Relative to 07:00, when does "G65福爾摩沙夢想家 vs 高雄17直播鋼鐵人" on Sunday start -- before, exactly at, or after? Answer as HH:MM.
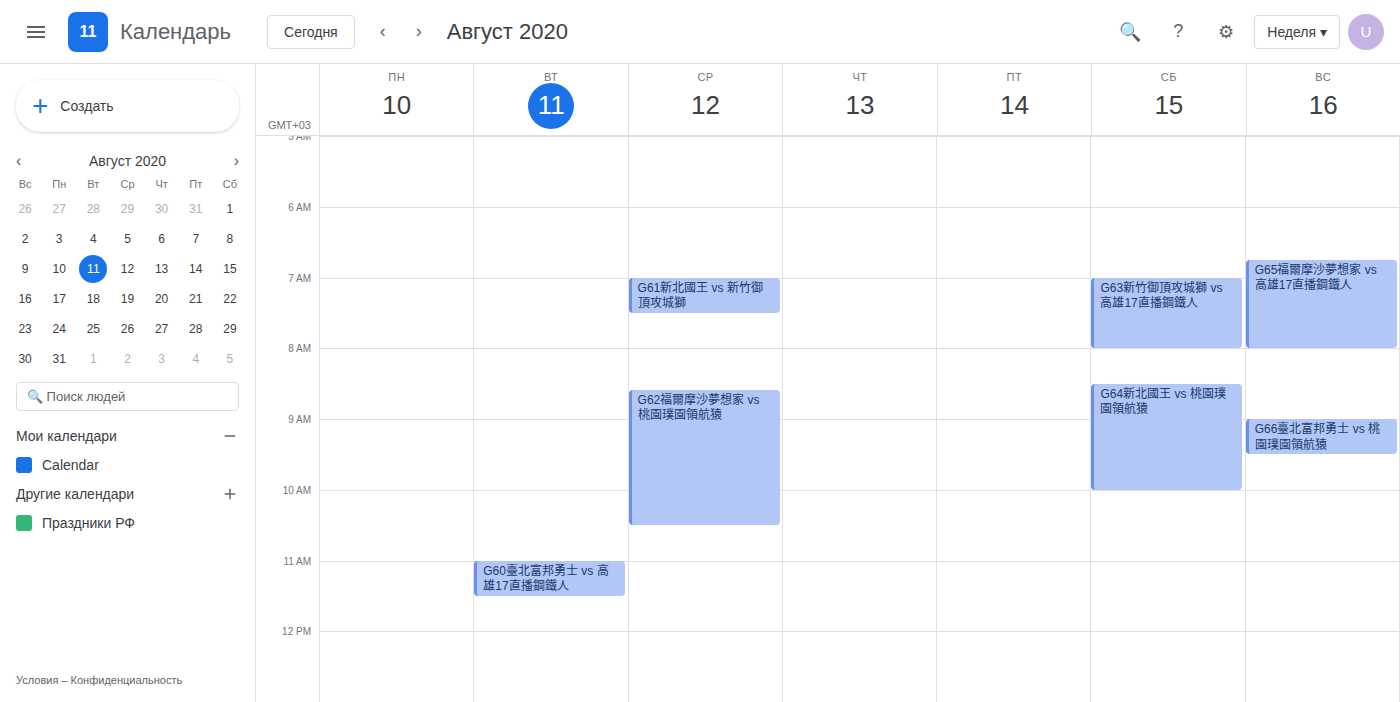
06:45 -- before 07:00, 15 minutes above the 07:00 line.